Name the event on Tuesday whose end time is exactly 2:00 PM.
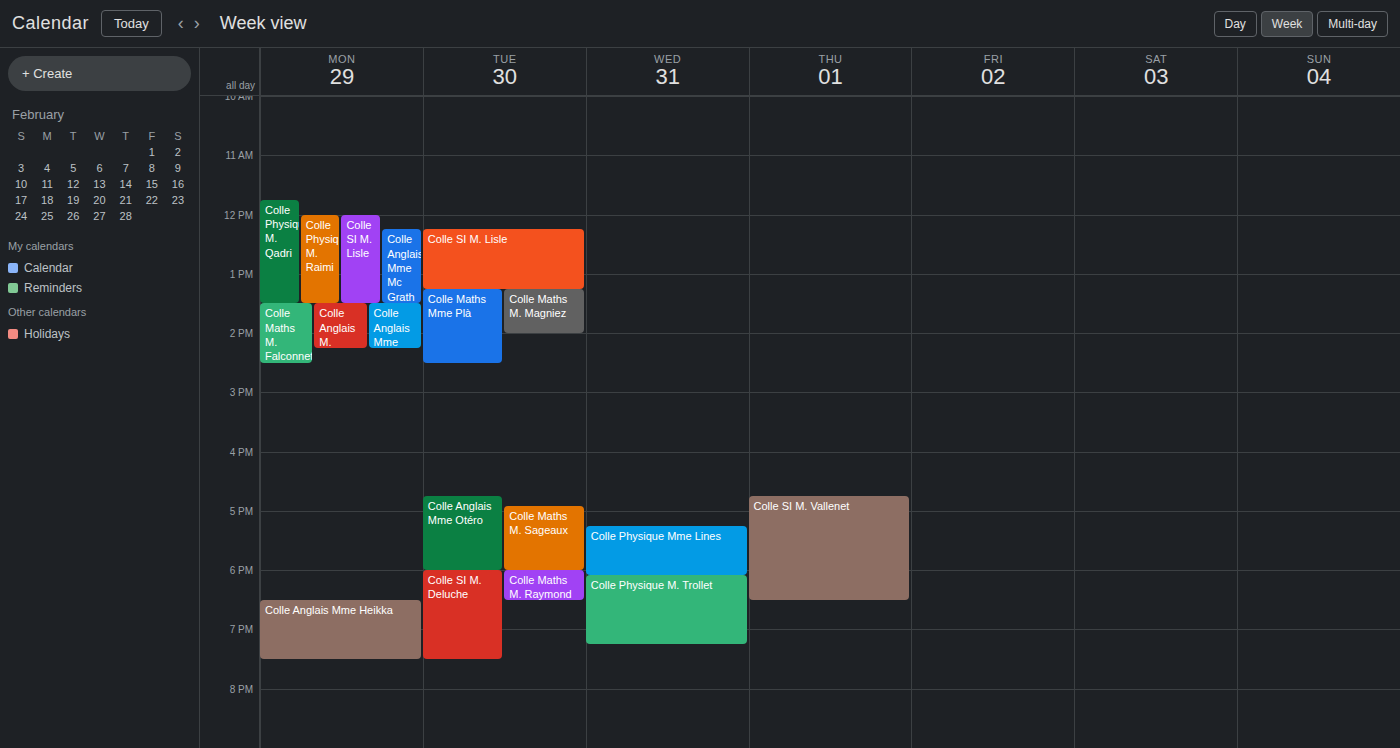
"Colle Maths M. Magniez"